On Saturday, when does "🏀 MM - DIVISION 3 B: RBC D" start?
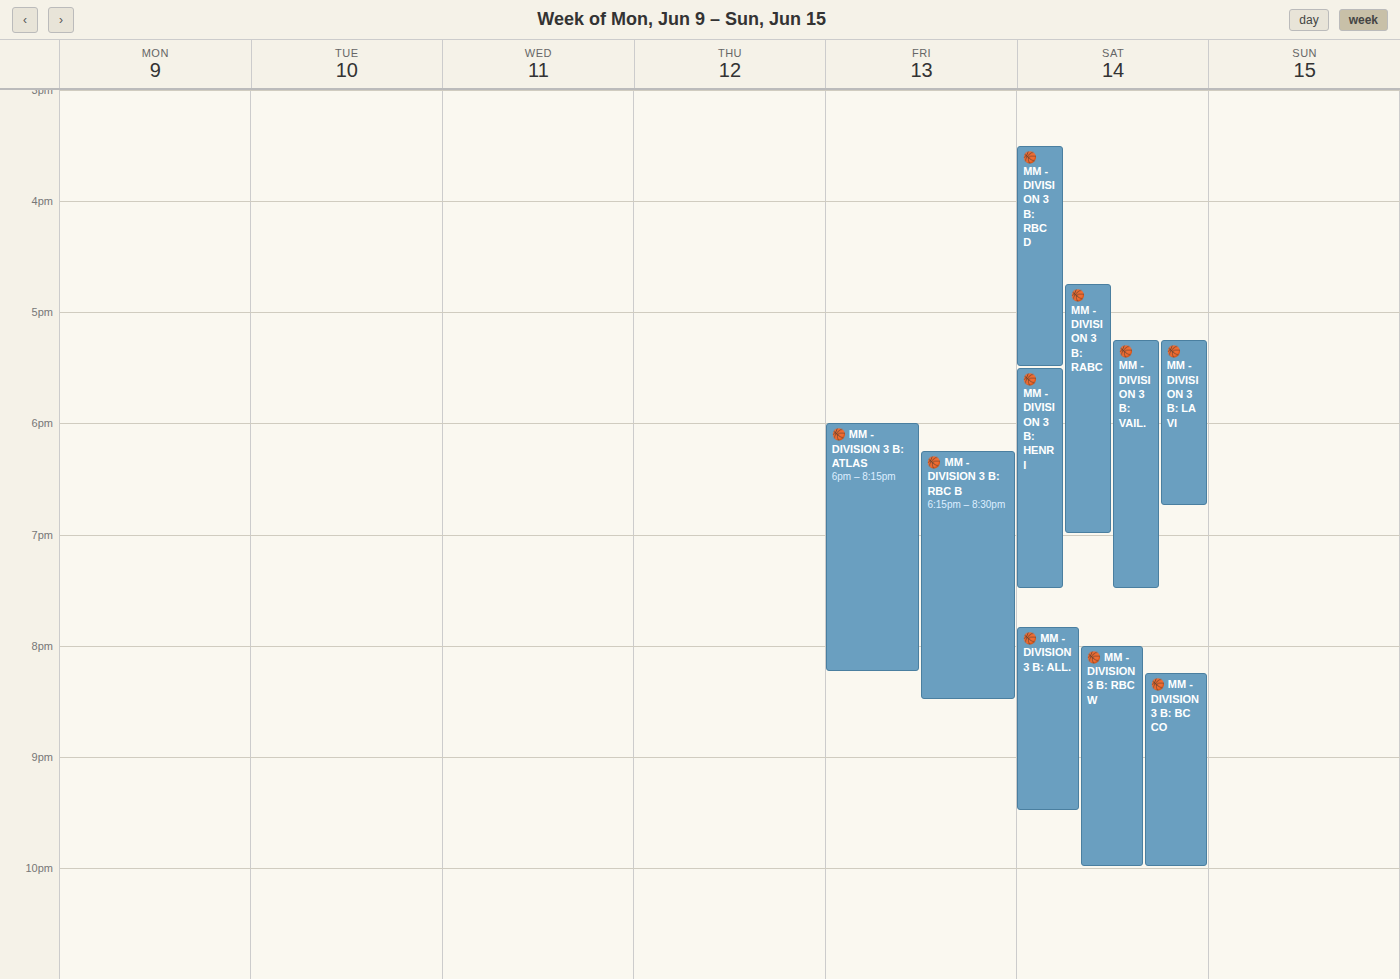
15:30